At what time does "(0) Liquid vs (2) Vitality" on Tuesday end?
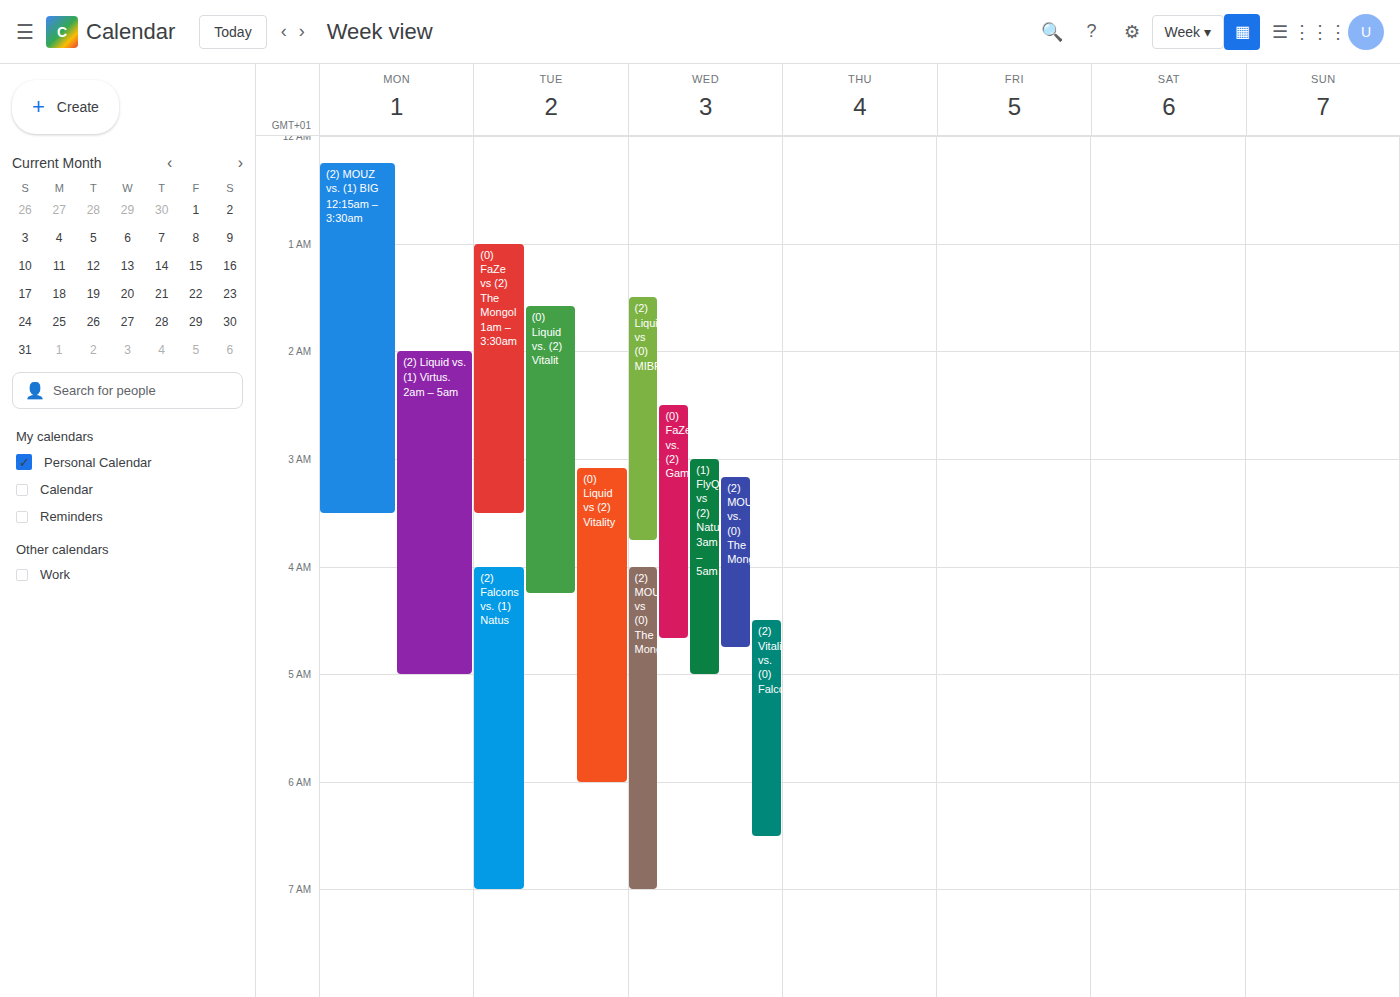
6:00 AM